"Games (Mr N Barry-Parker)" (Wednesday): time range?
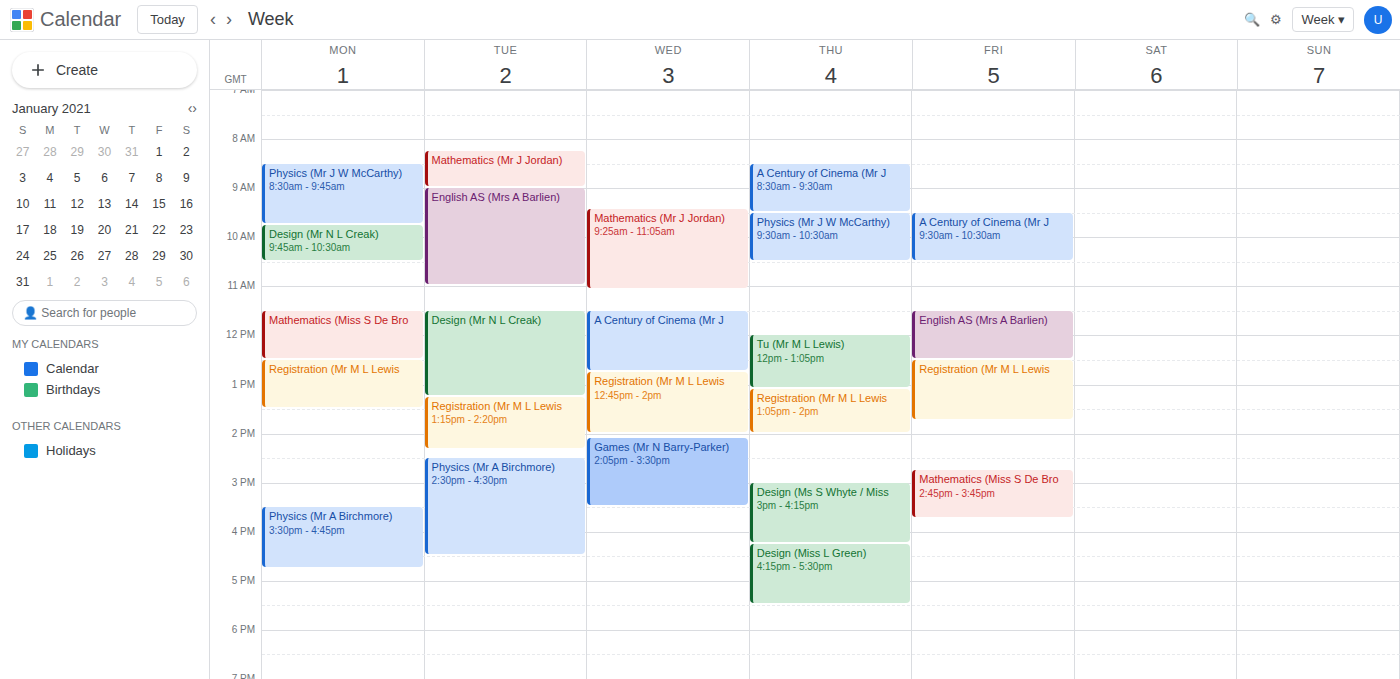
2:05 PM to 3:30 PM